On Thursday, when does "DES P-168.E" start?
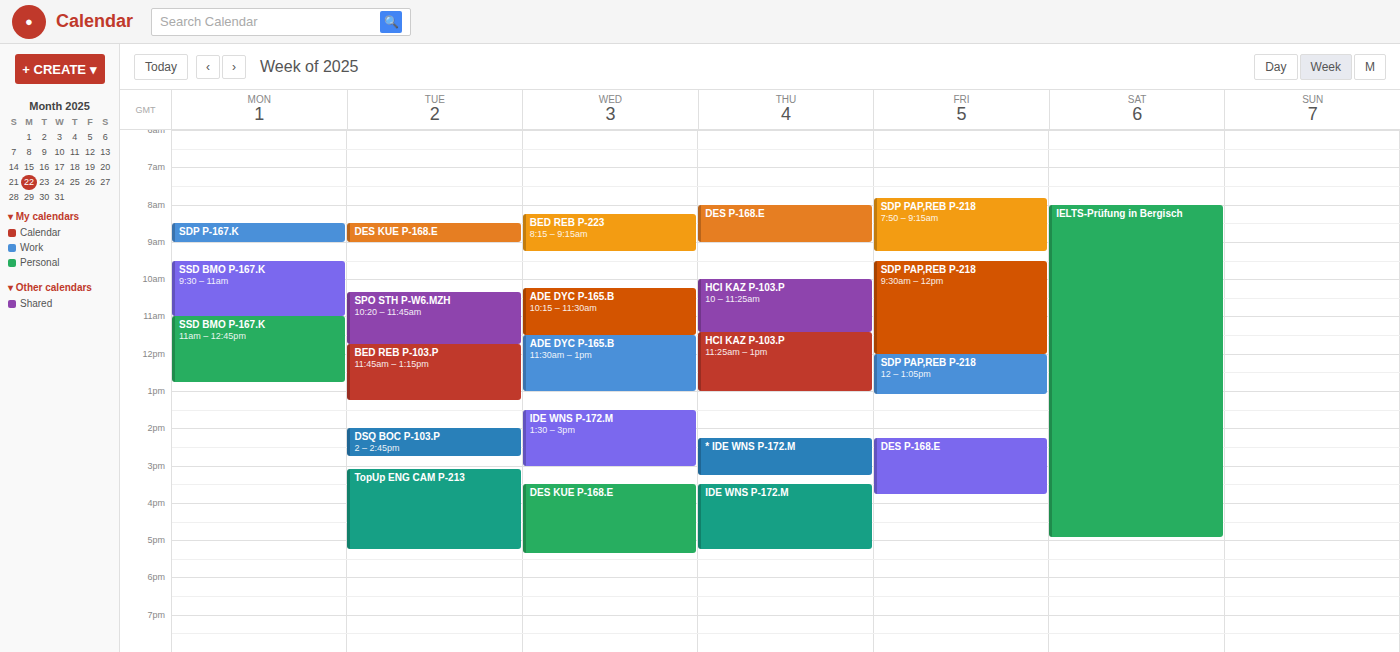
8:00 AM